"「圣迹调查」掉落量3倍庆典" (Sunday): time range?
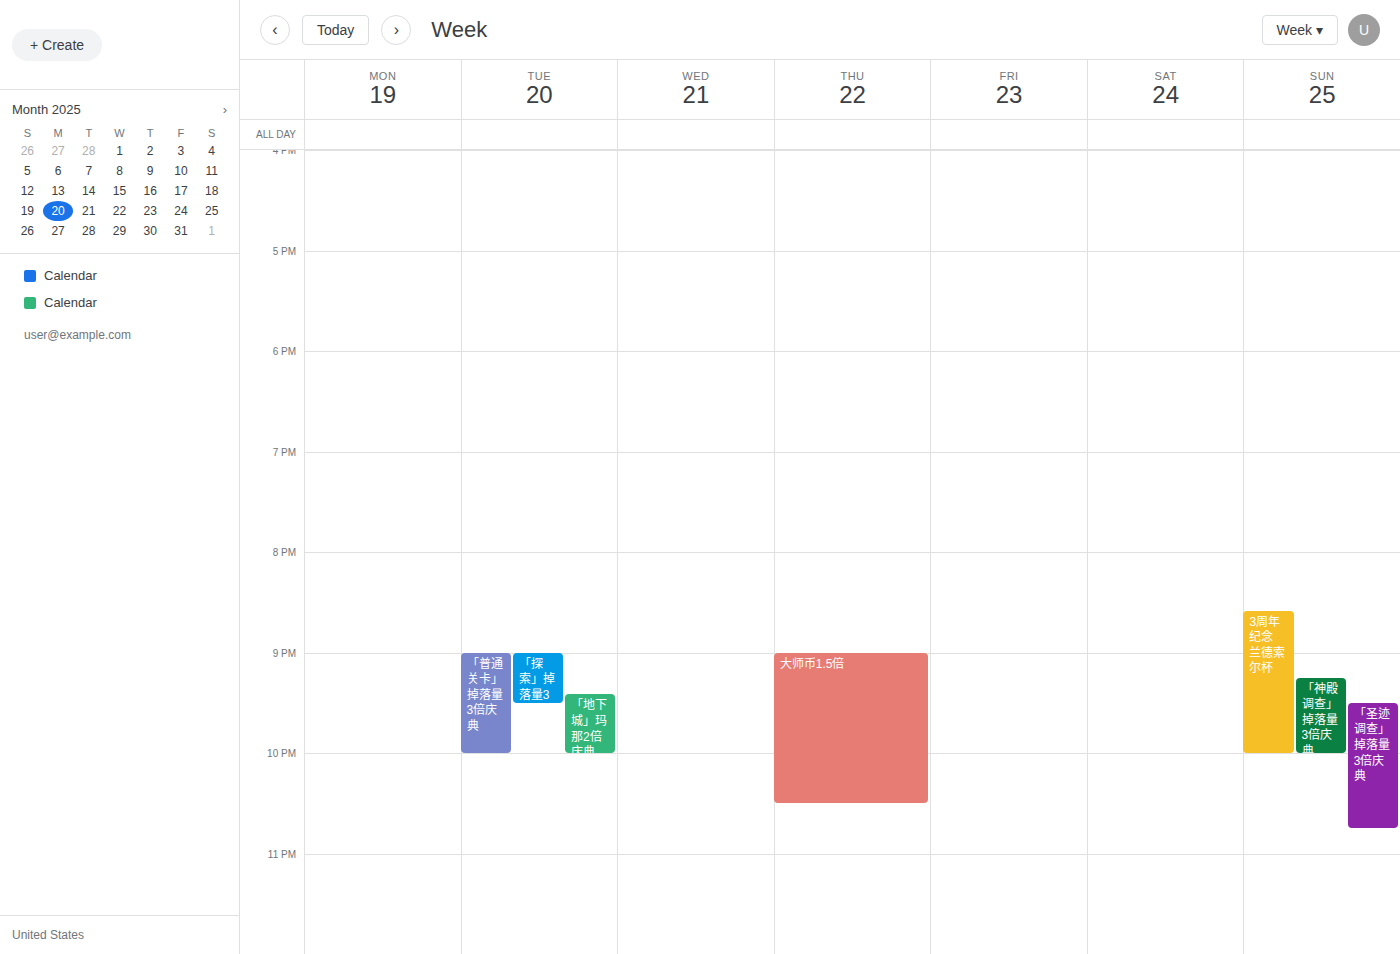
9:30 PM to 10:45 PM